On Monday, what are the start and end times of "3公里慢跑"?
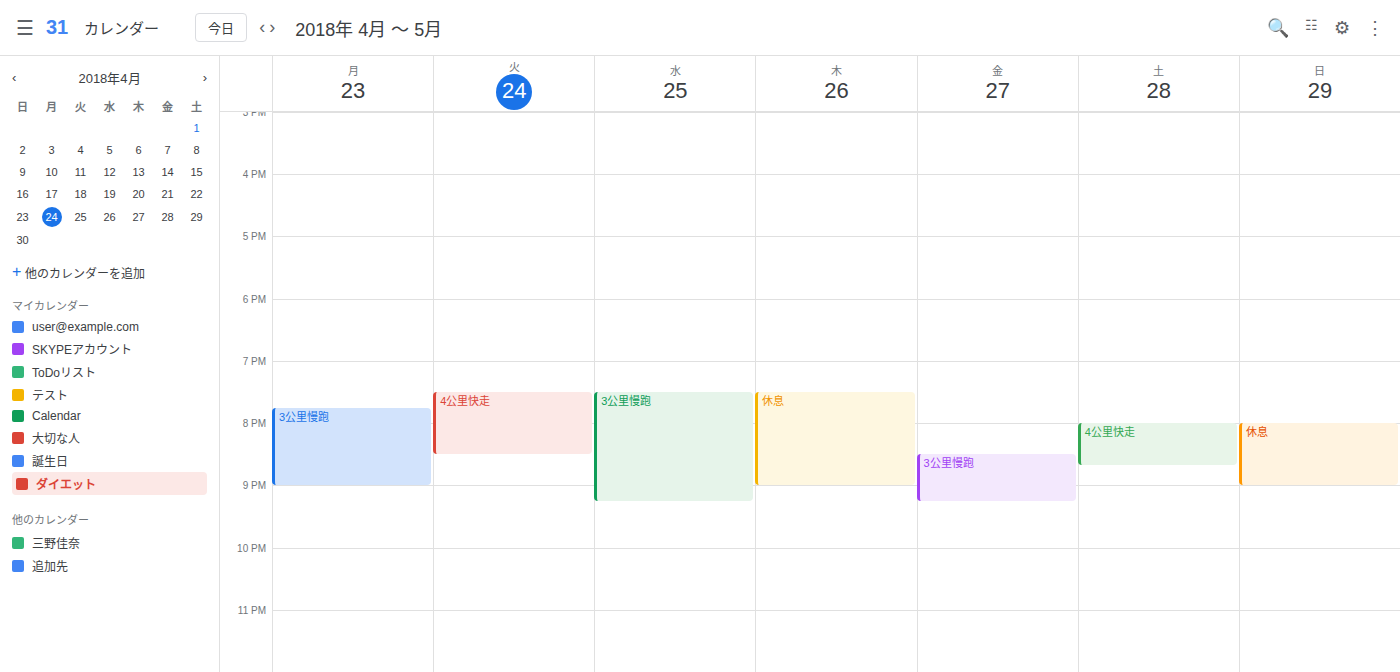
7:45 PM to 9:00 PM